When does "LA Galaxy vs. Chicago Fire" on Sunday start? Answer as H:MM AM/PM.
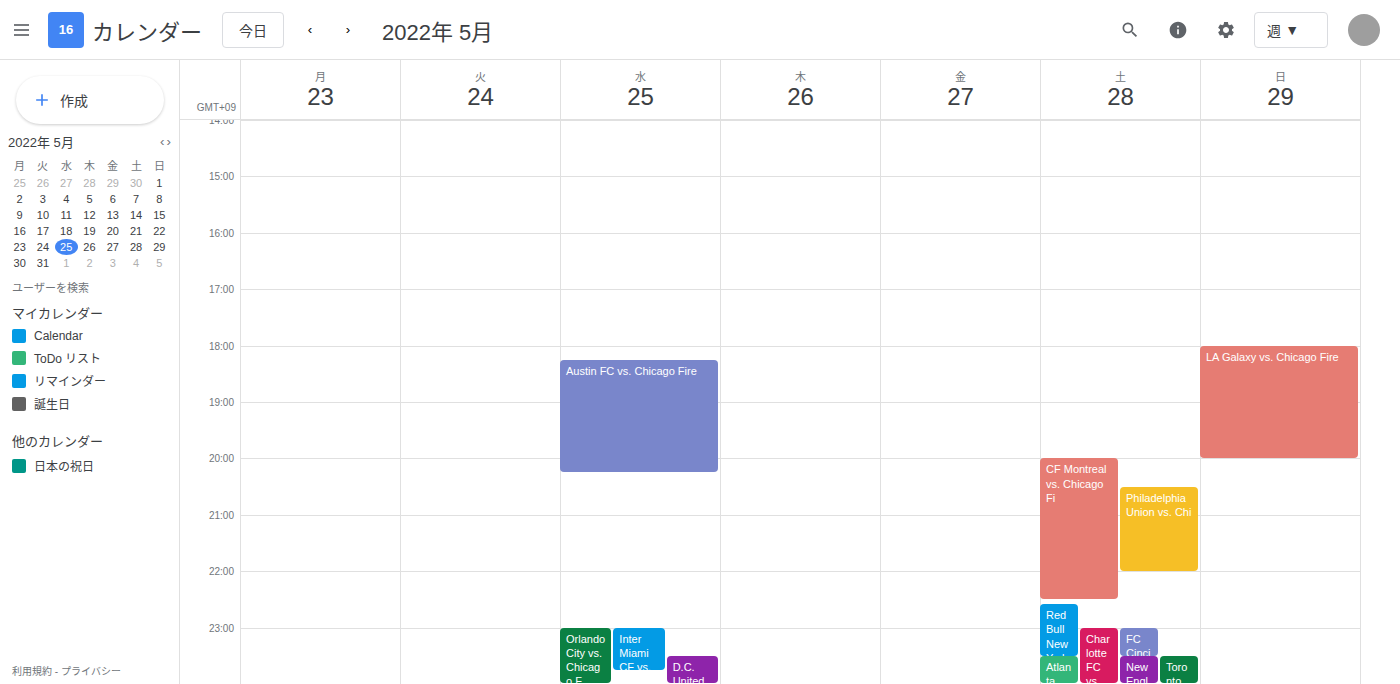
6:00 PM